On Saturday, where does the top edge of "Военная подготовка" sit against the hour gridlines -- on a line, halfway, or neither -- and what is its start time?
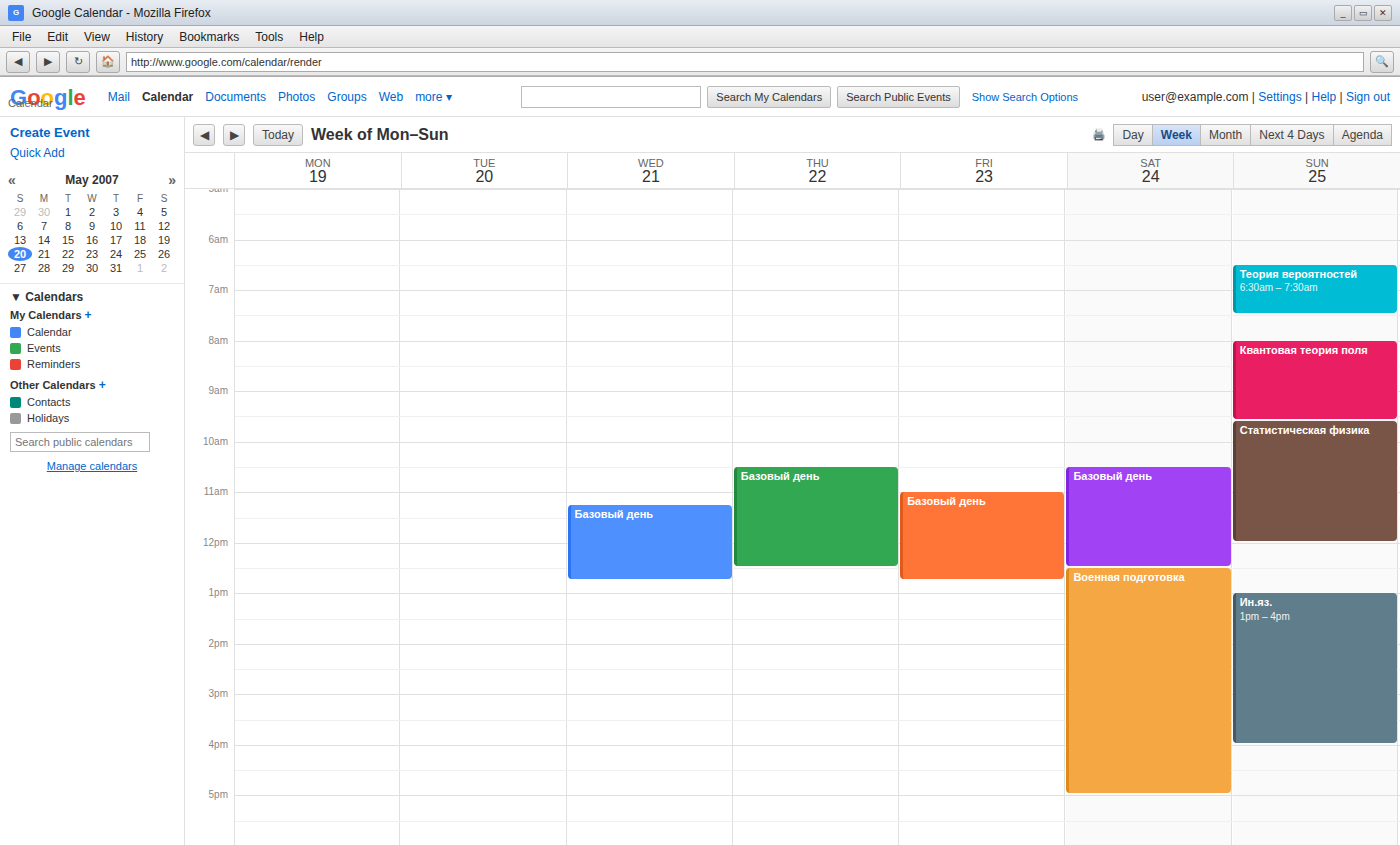
12:30 -- halfway between the 12:00 and 13:00 lines.